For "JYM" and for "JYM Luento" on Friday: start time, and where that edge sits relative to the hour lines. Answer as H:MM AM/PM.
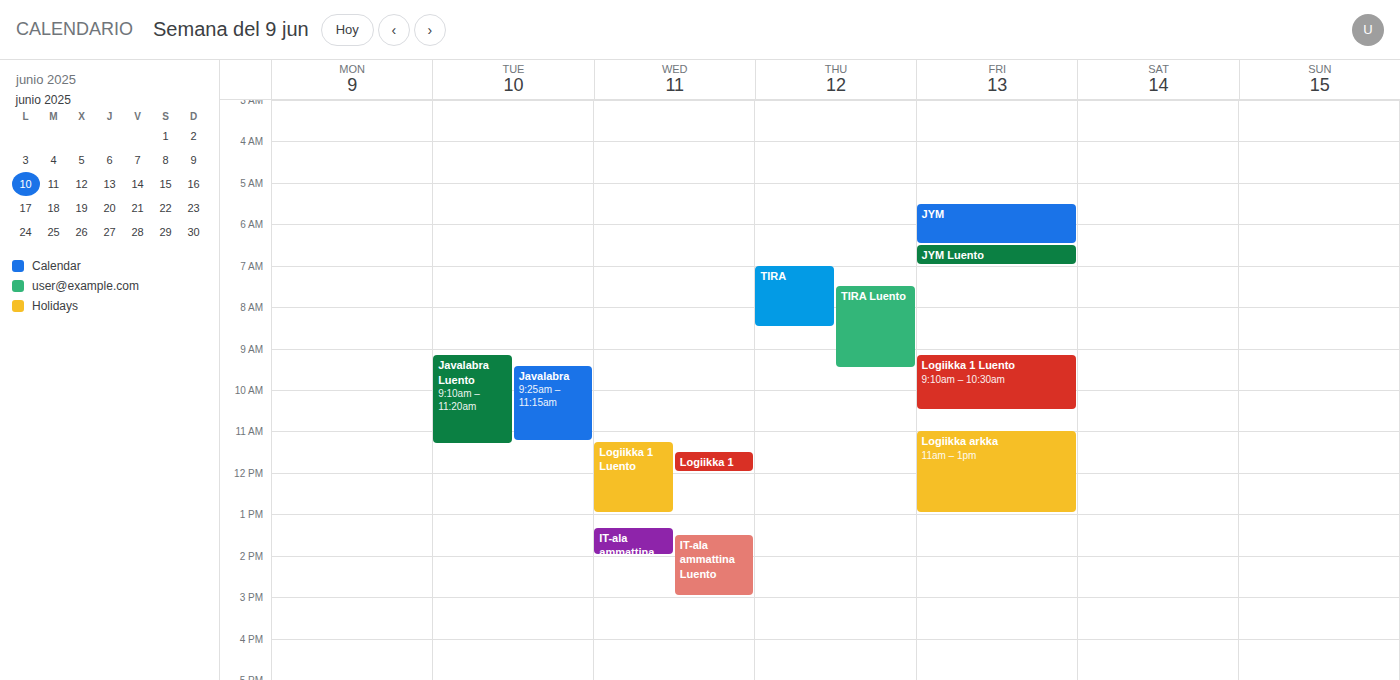
"JYM": 5:30 AM, halfway between the 5 AM and 6 AM lines. "JYM Luento": 6:30 AM, halfway between the 6 AM and 7 AM lines.